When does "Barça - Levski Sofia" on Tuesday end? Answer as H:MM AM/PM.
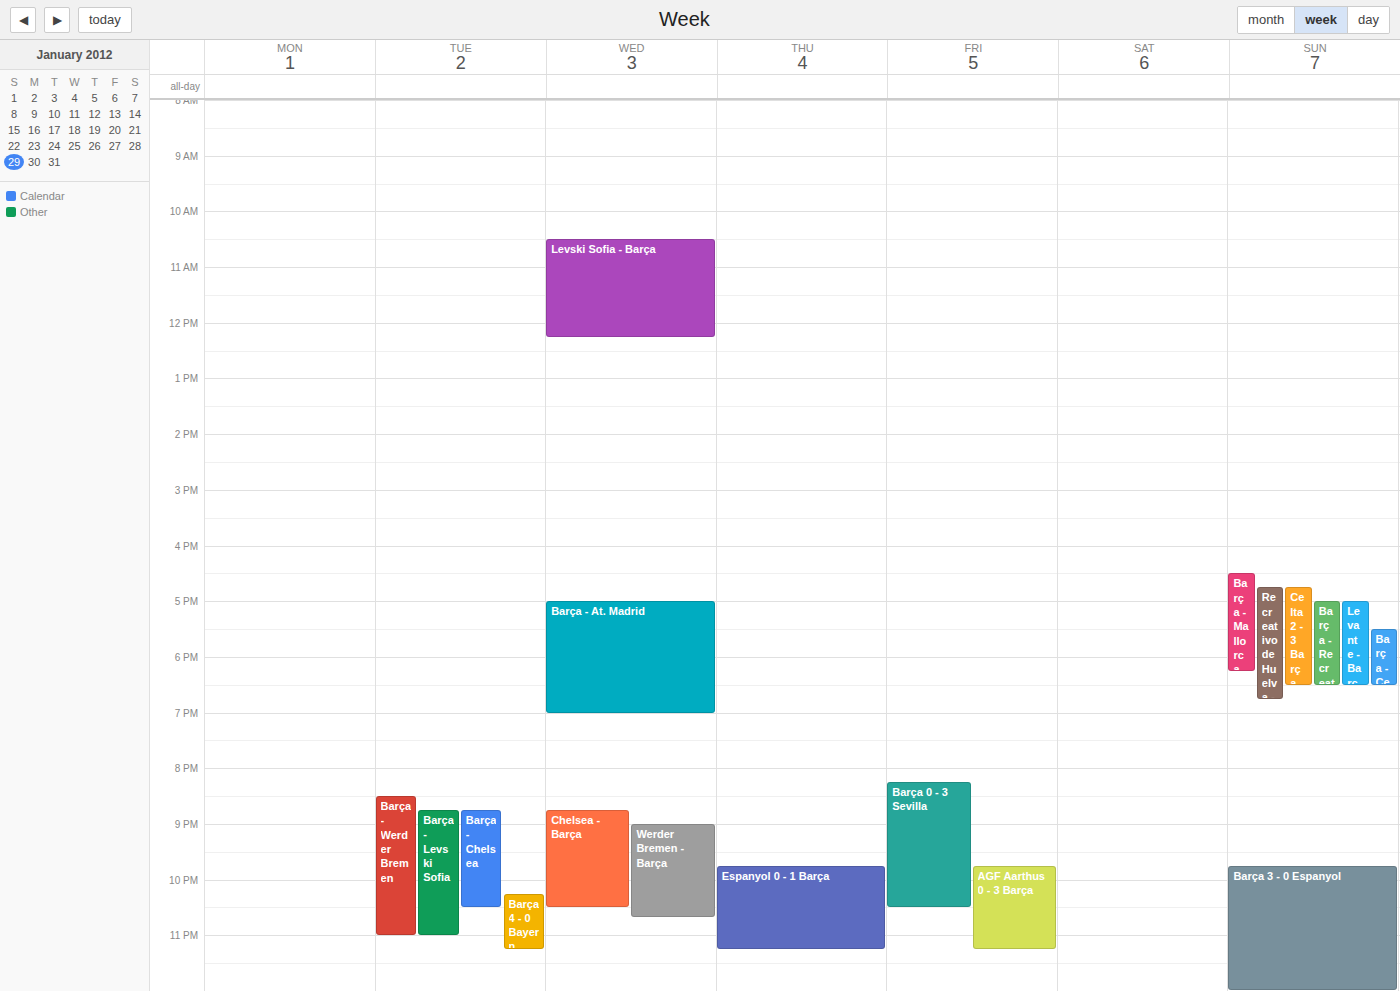
11:00 PM